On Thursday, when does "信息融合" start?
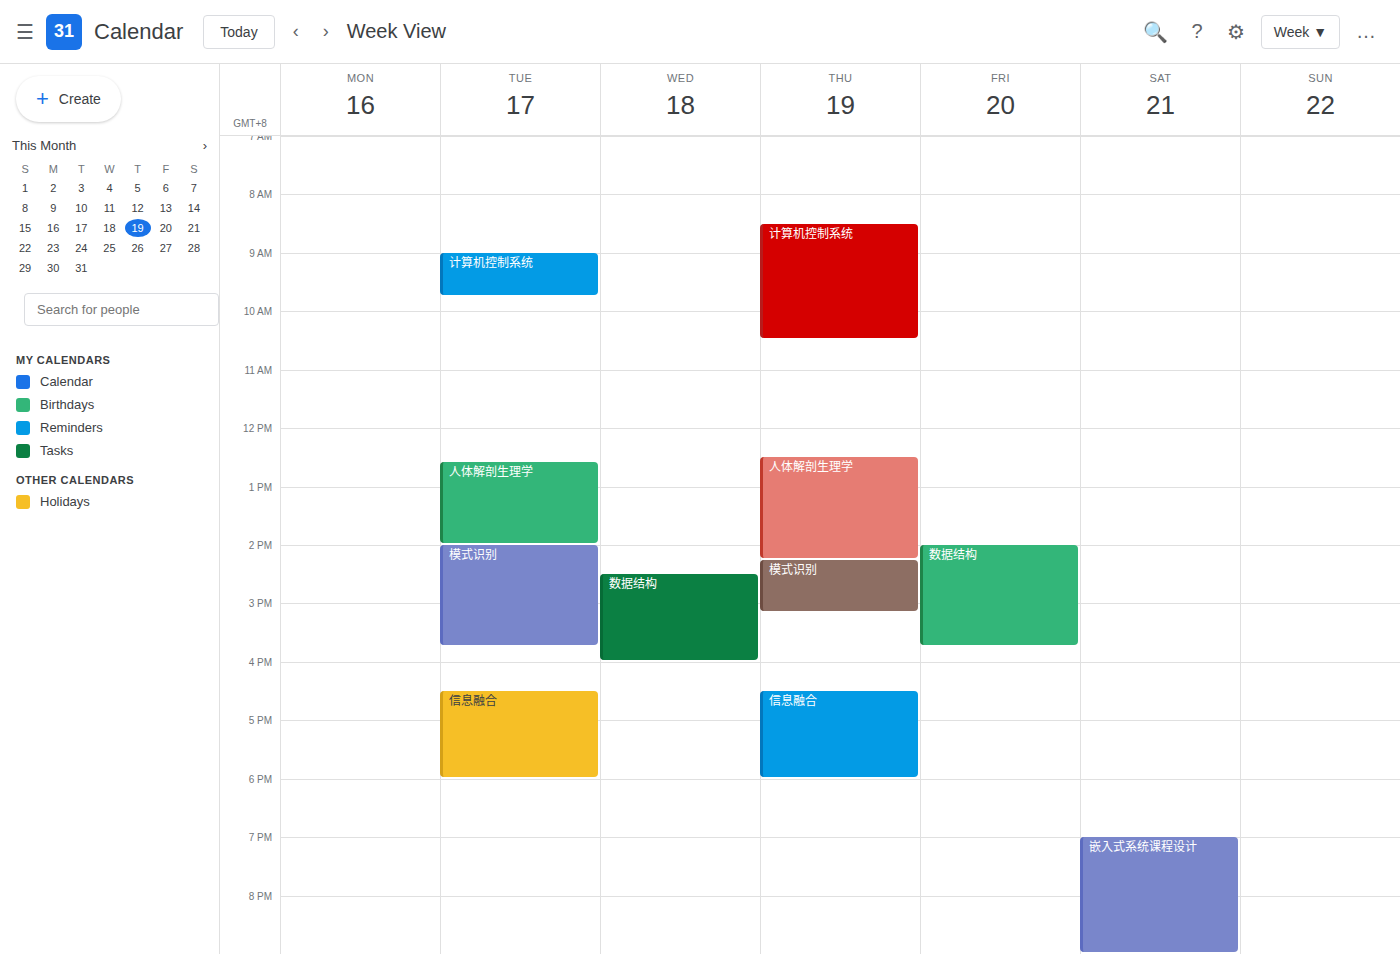
4:30 PM